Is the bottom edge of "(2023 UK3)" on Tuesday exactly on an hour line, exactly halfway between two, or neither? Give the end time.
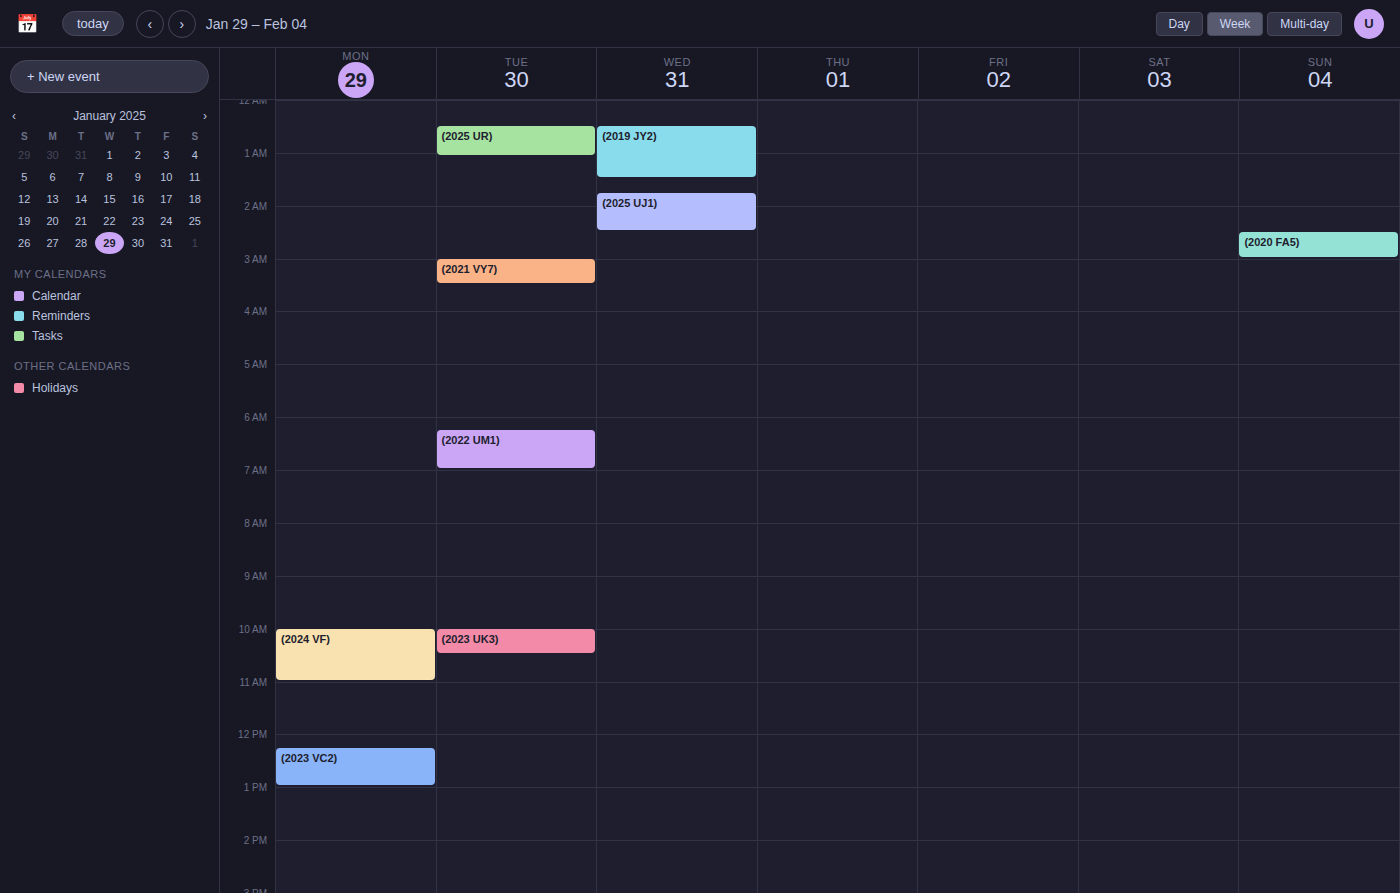
10:30 AM -- halfway between the 10 AM and 11 AM lines.